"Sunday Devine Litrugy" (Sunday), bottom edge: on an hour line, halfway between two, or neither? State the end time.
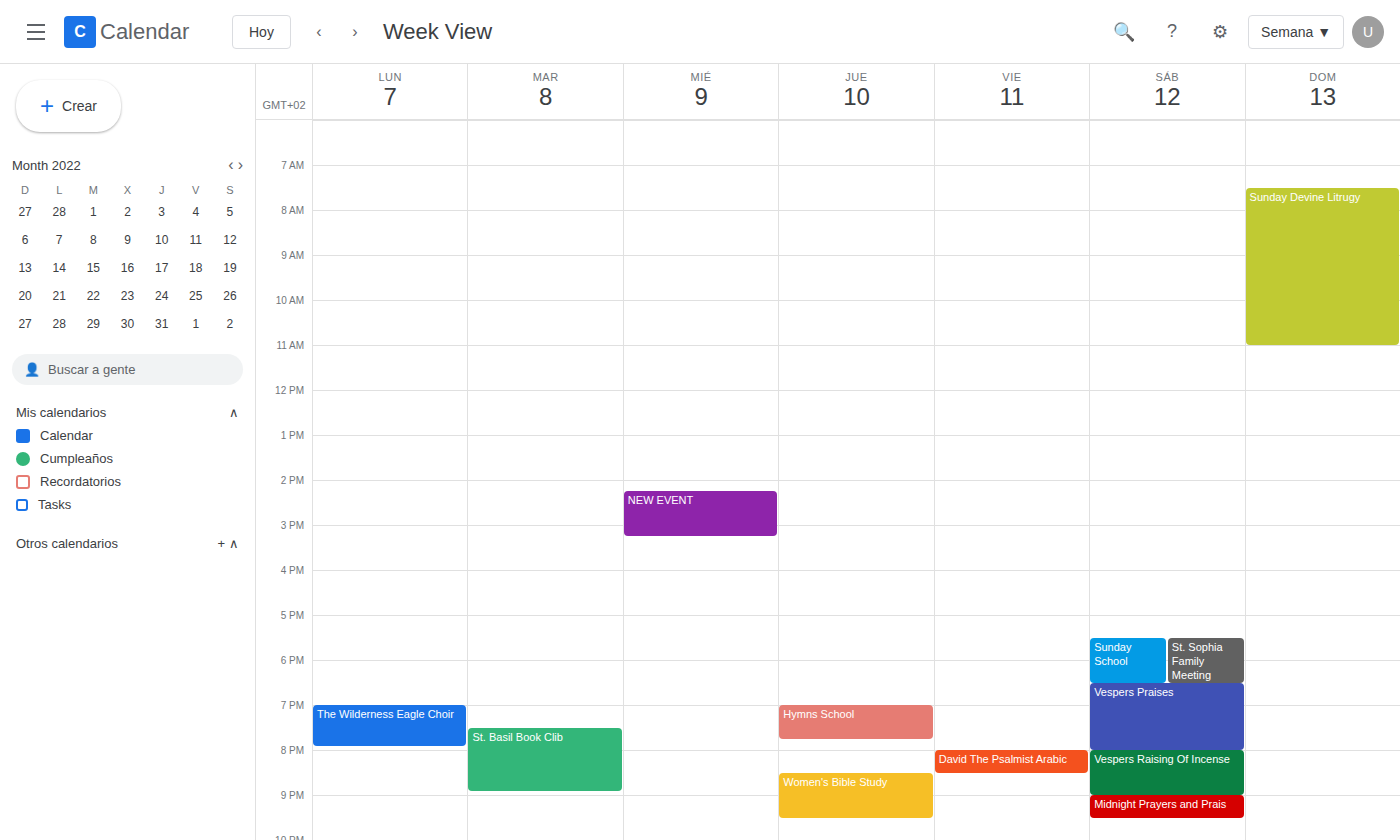
11:00 AM -- exactly on the 11 AM line.